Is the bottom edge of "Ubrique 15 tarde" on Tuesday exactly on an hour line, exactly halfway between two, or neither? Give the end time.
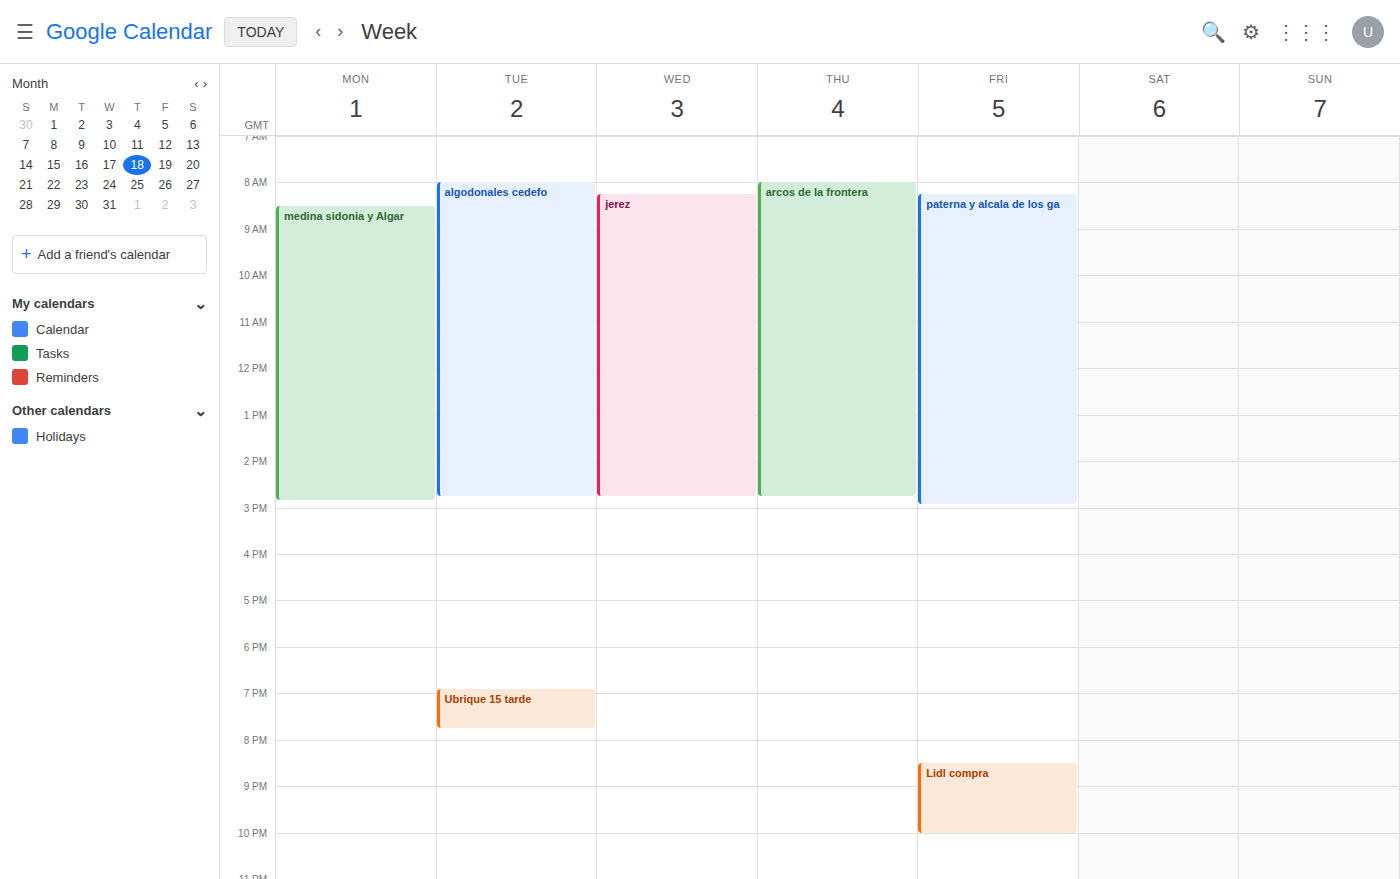
7:45 PM -- neither: three quarters of the way from the 7 PM line to the 8 PM line.